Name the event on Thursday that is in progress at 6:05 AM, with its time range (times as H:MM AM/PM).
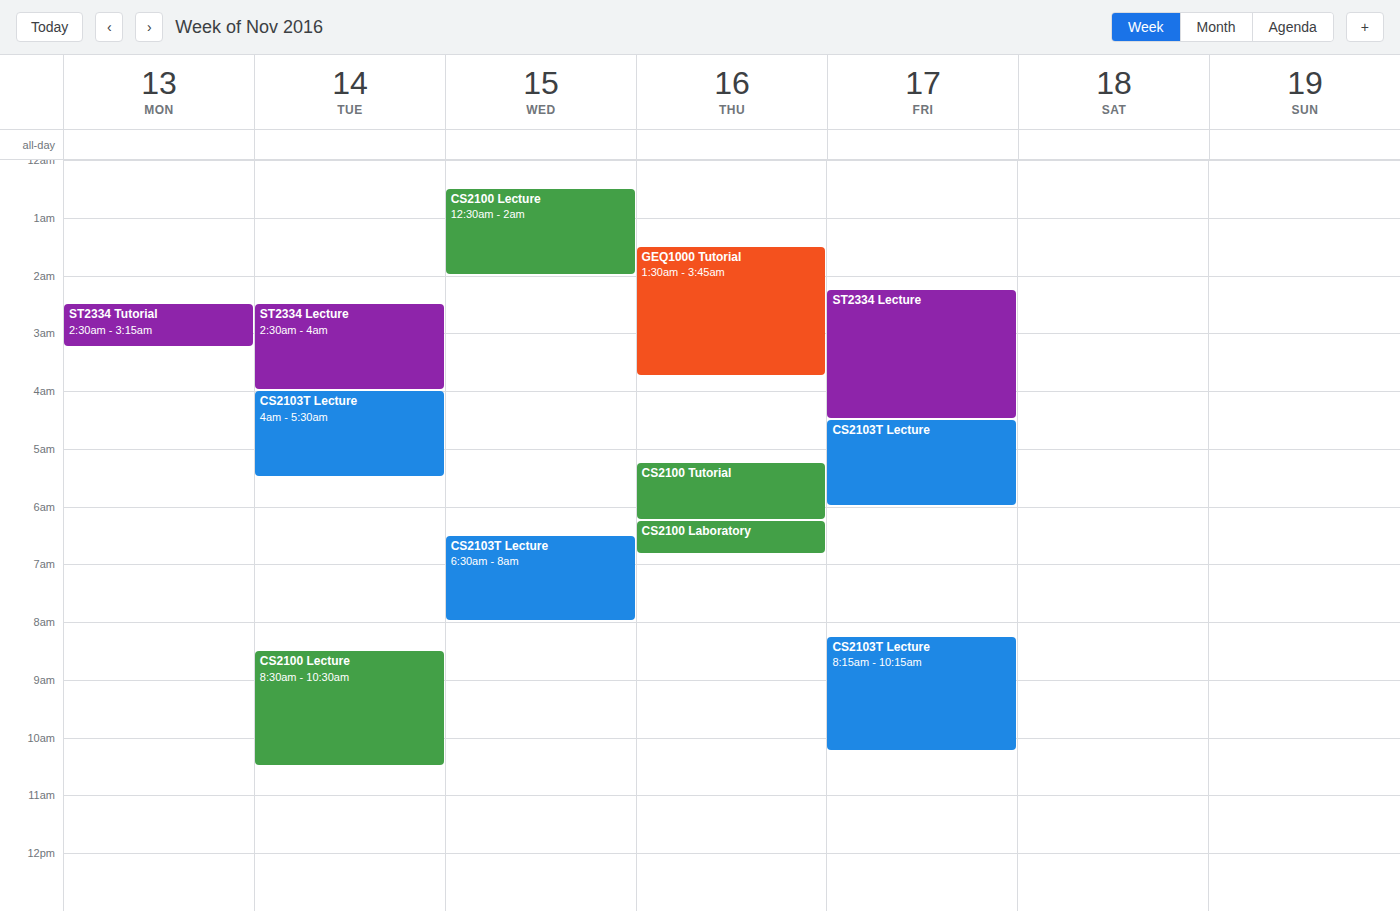
"CS2100 Tutorial", 5:15 AM to 6:15 AM